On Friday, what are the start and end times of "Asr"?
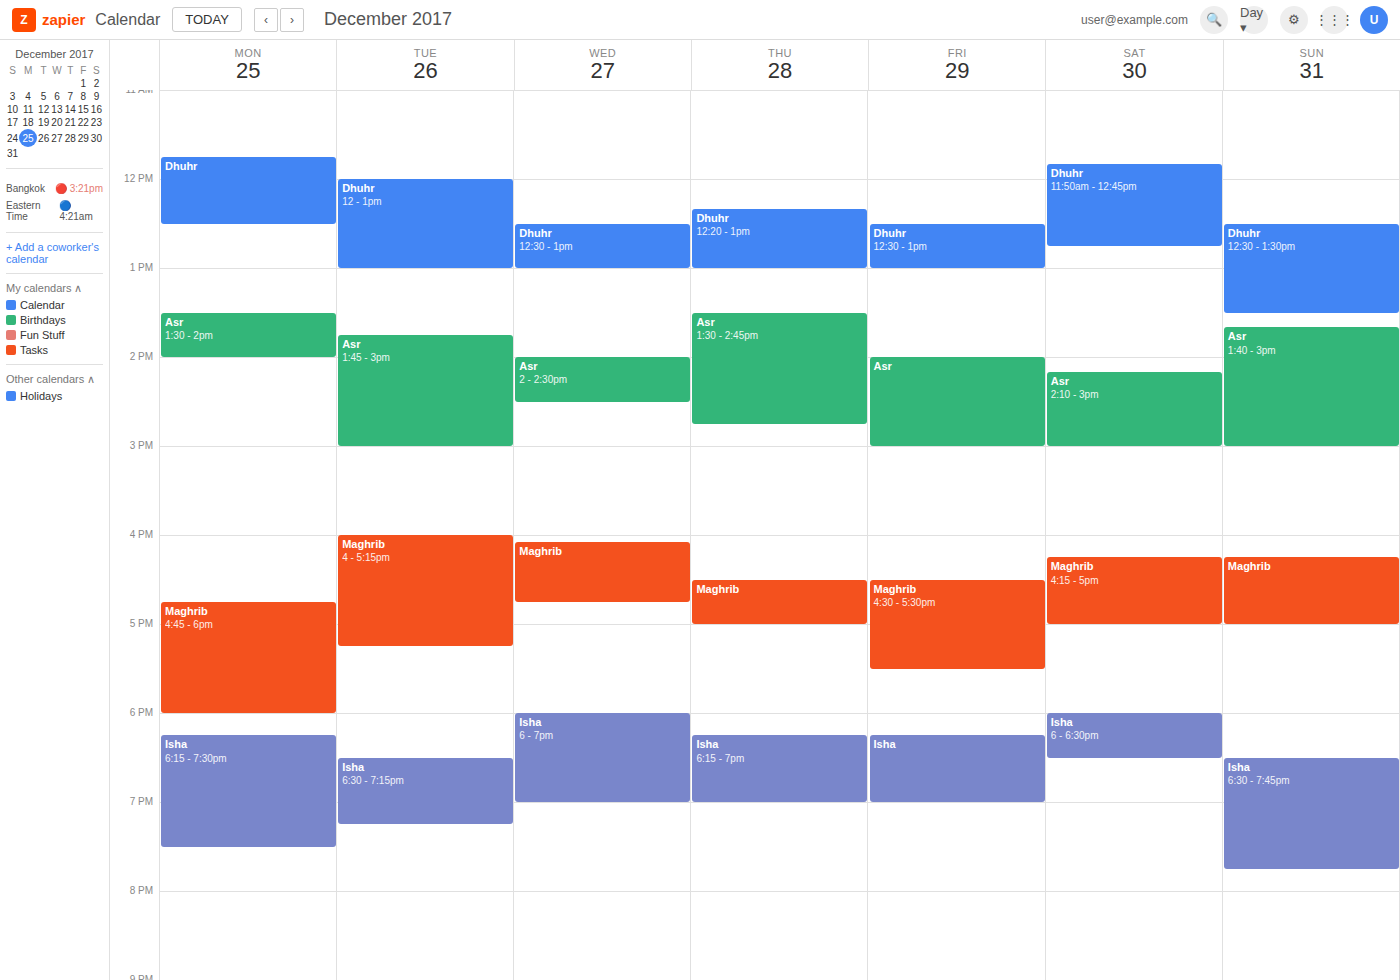
2:00 PM to 3:00 PM